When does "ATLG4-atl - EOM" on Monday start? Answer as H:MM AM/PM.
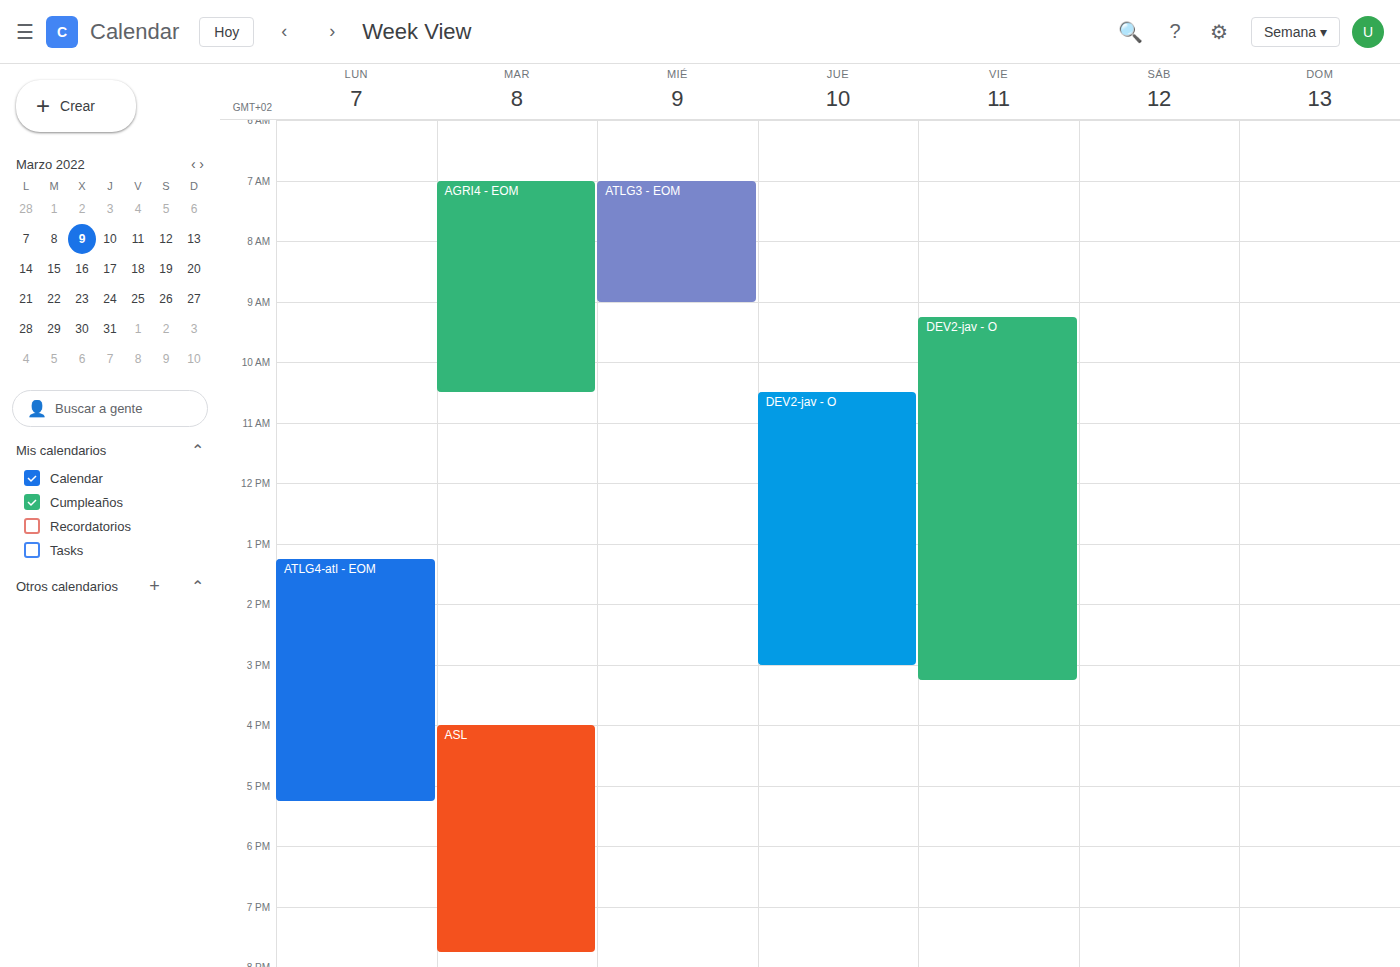
1:15 PM